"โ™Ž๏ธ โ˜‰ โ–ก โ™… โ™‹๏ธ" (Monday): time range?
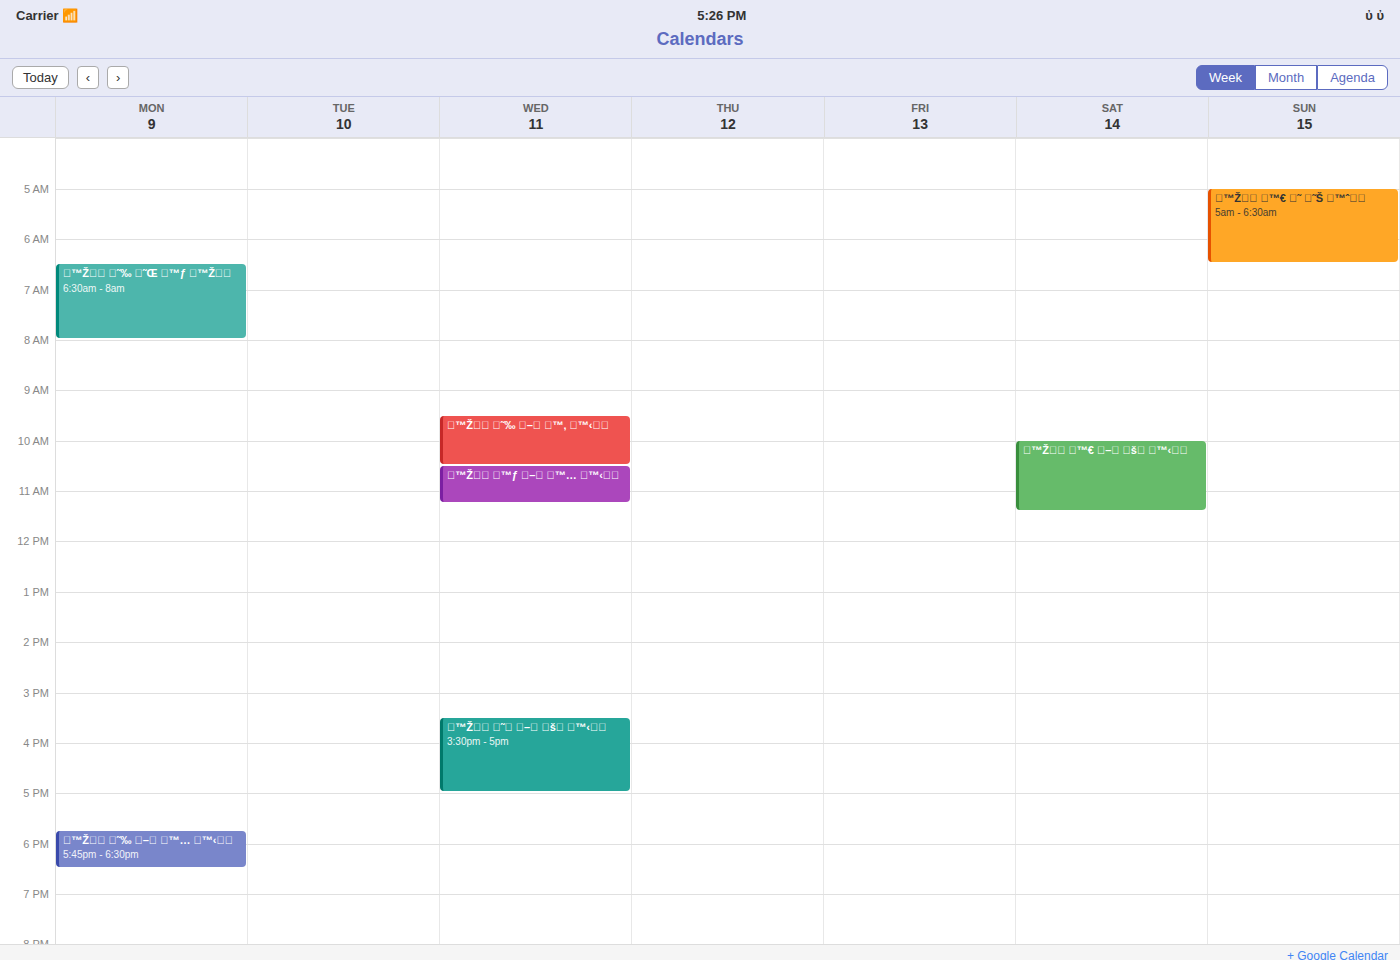
17:45 to 18:30